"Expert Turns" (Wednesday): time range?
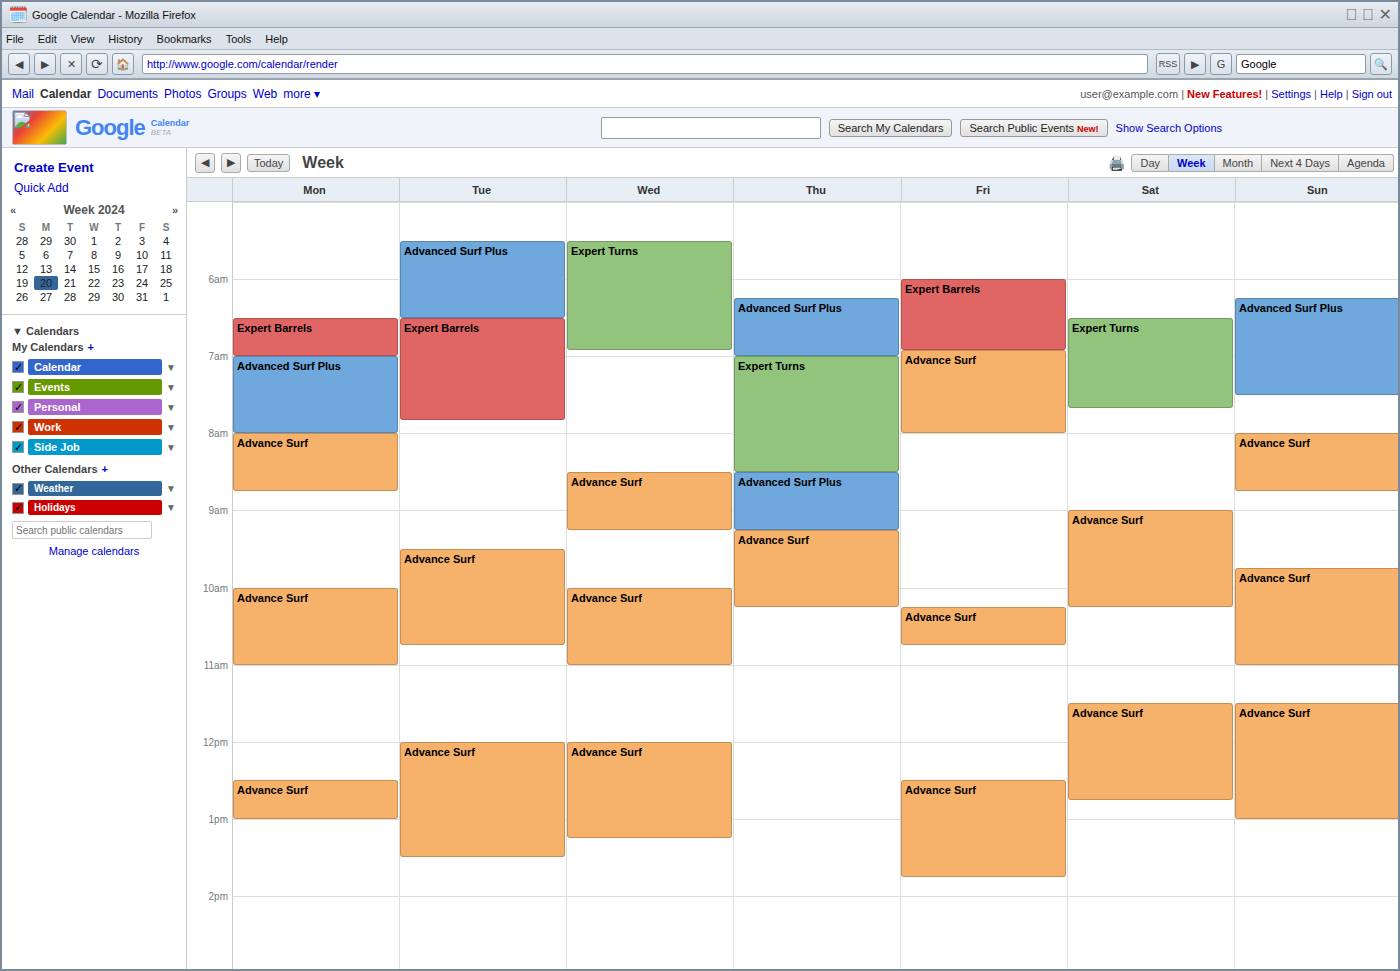
5:30 AM to 6:55 AM